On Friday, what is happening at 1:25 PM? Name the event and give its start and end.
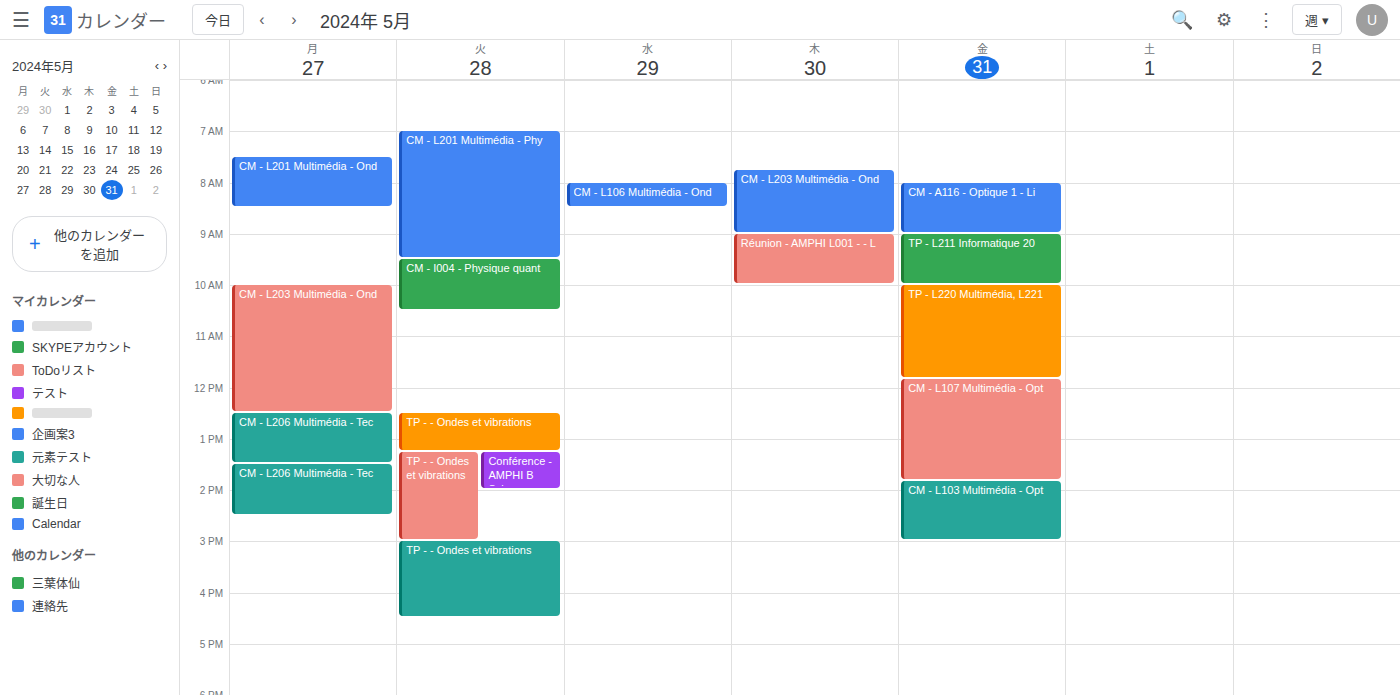
"CM - L107 Multimédia - Opt", 11:50 AM to 1:50 PM